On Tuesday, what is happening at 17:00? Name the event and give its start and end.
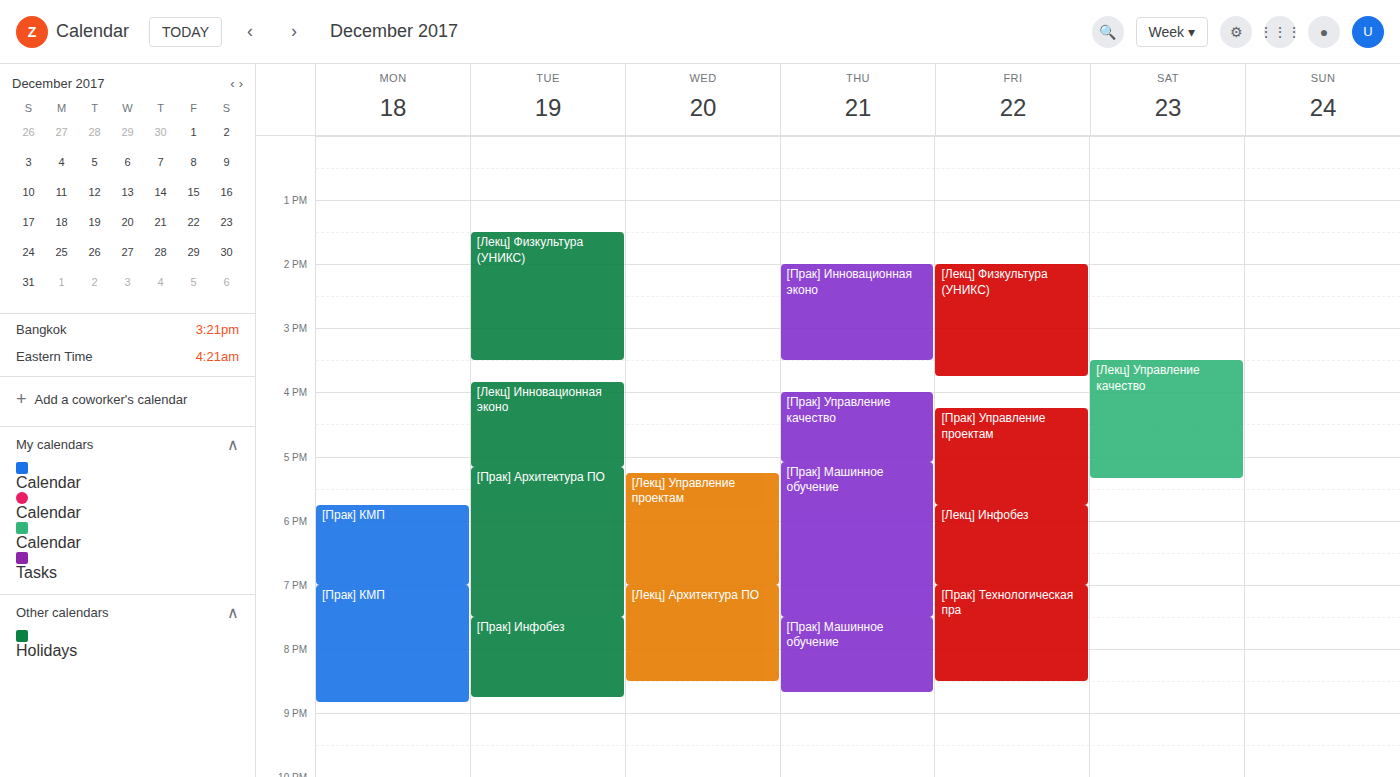
"[Лекц] Инновационная эконо", 15:50 to 17:10